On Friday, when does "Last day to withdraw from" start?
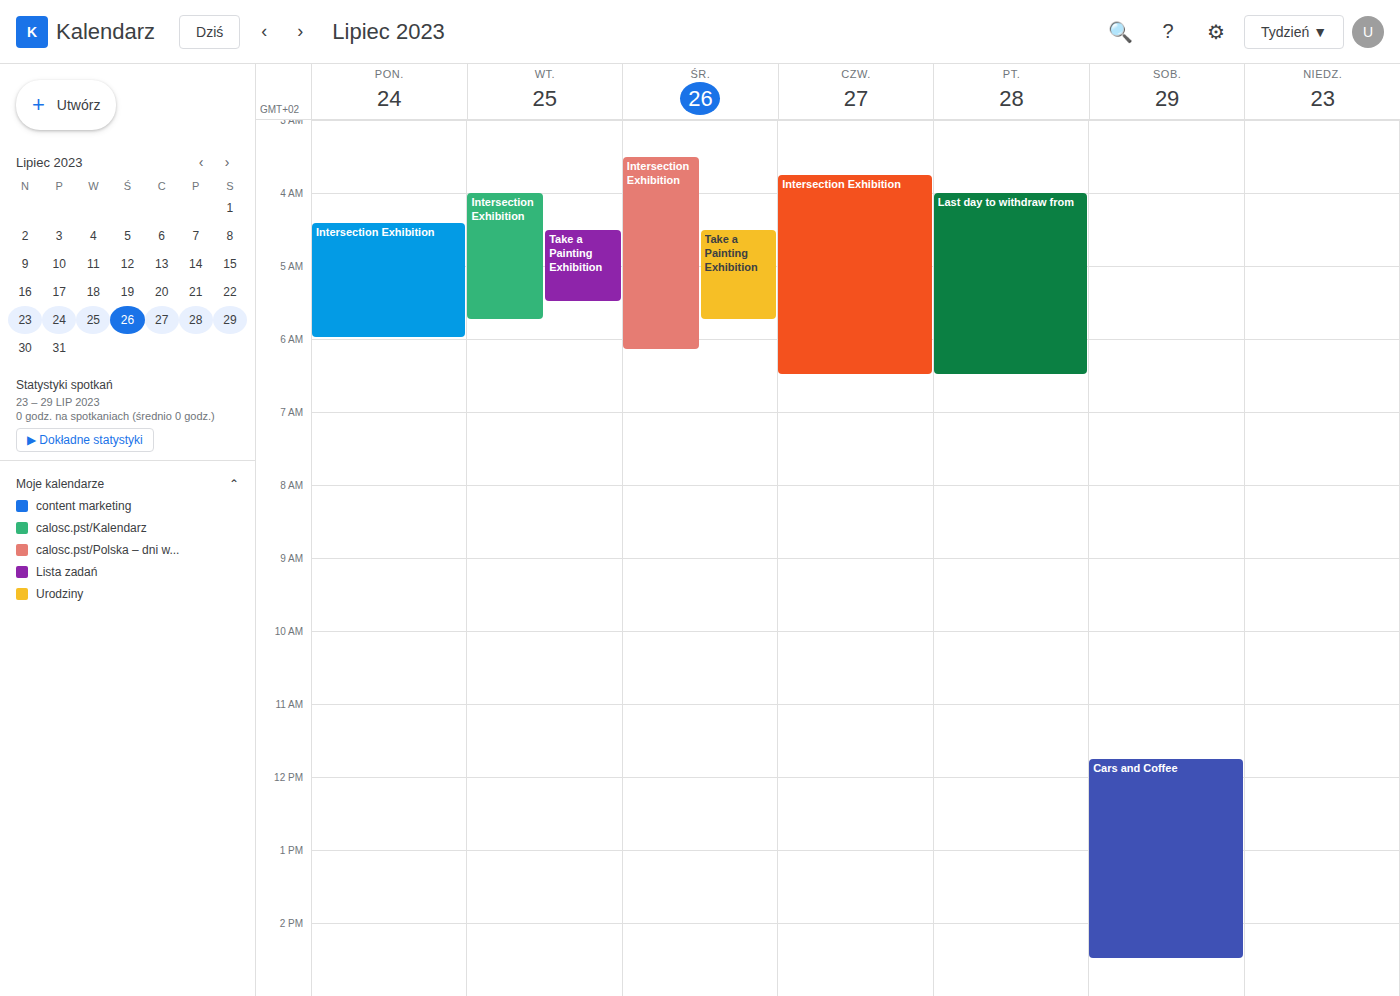
4:00 AM